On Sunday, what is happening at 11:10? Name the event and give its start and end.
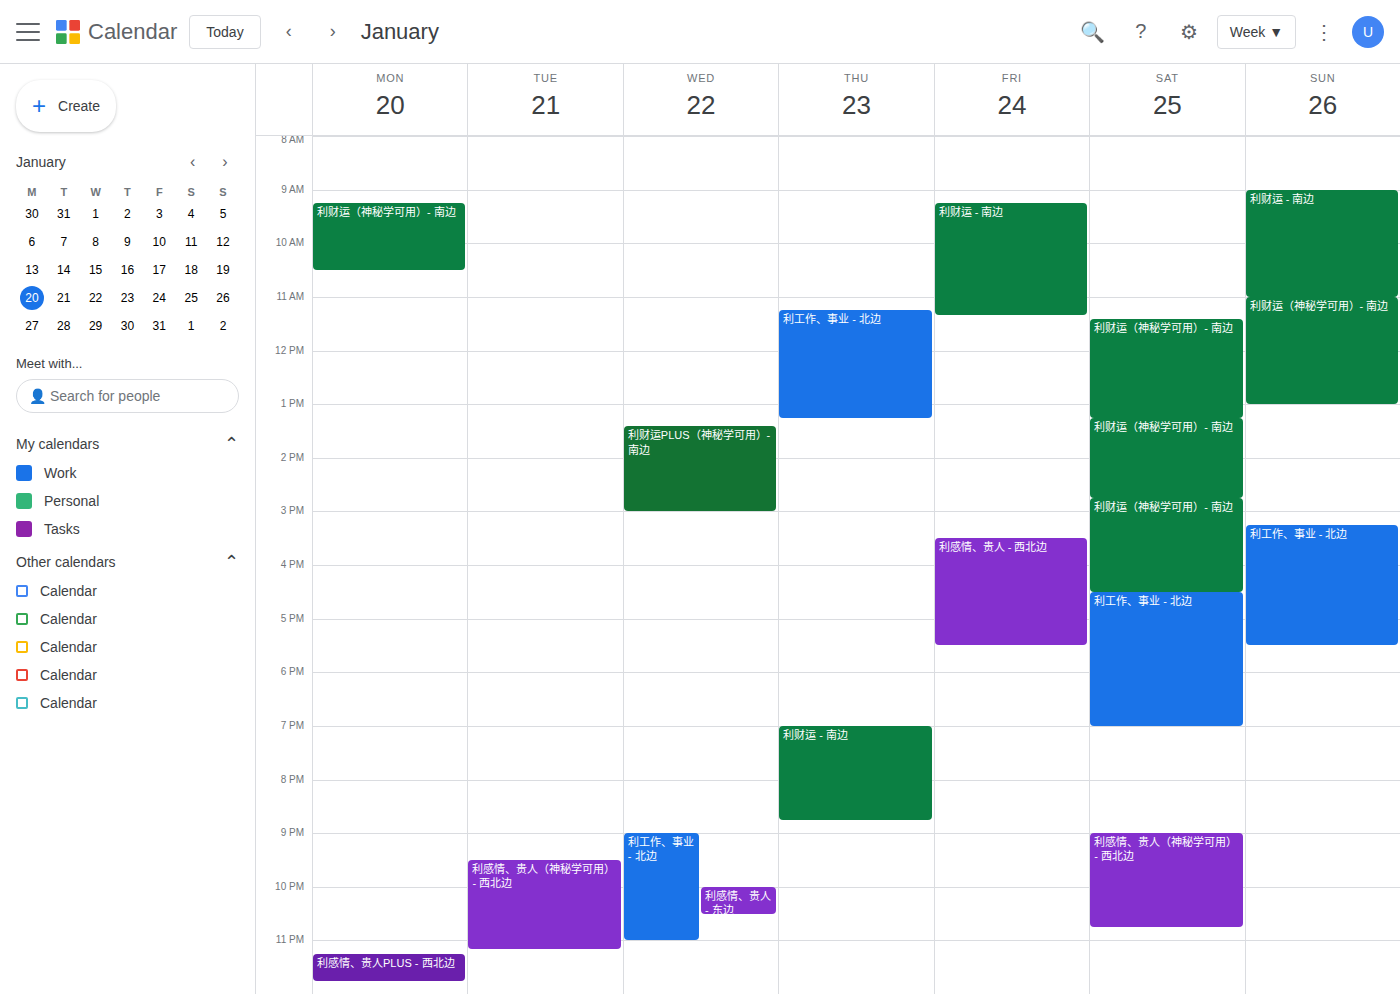
"利财运（神秘学可用）- 南边", 11:00 to 13:00